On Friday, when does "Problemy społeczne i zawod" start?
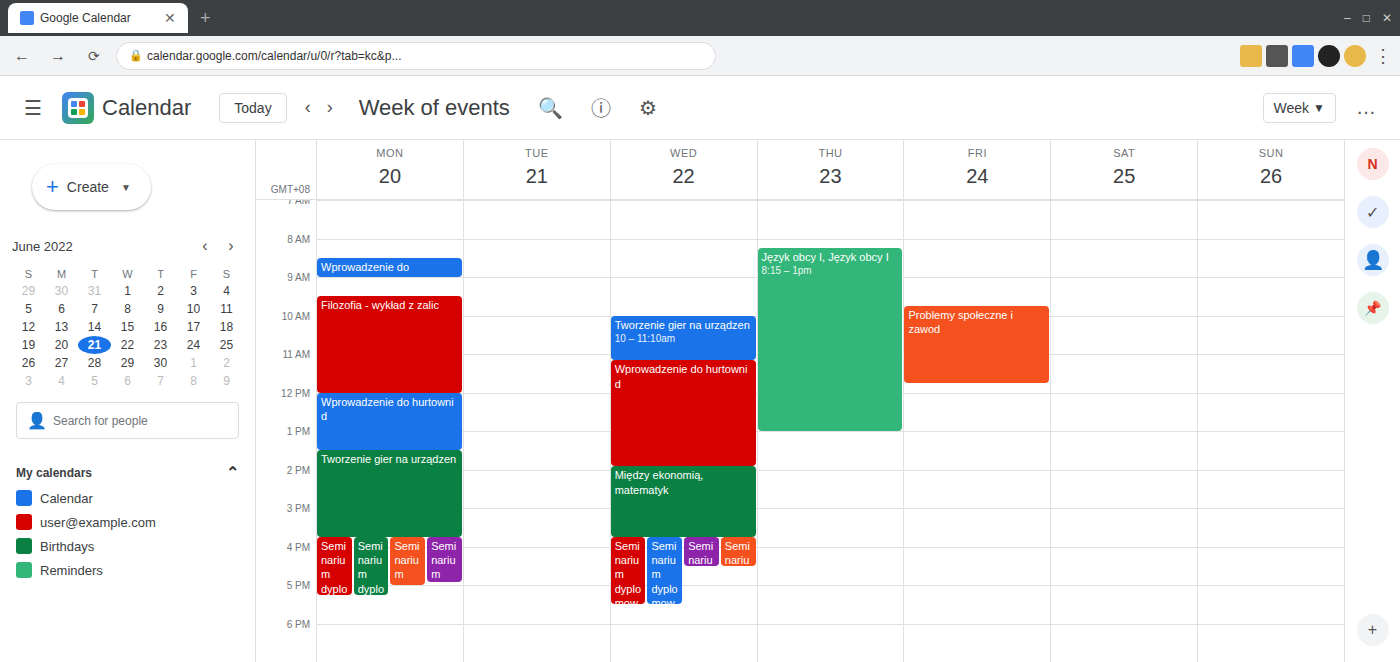
9:45 AM